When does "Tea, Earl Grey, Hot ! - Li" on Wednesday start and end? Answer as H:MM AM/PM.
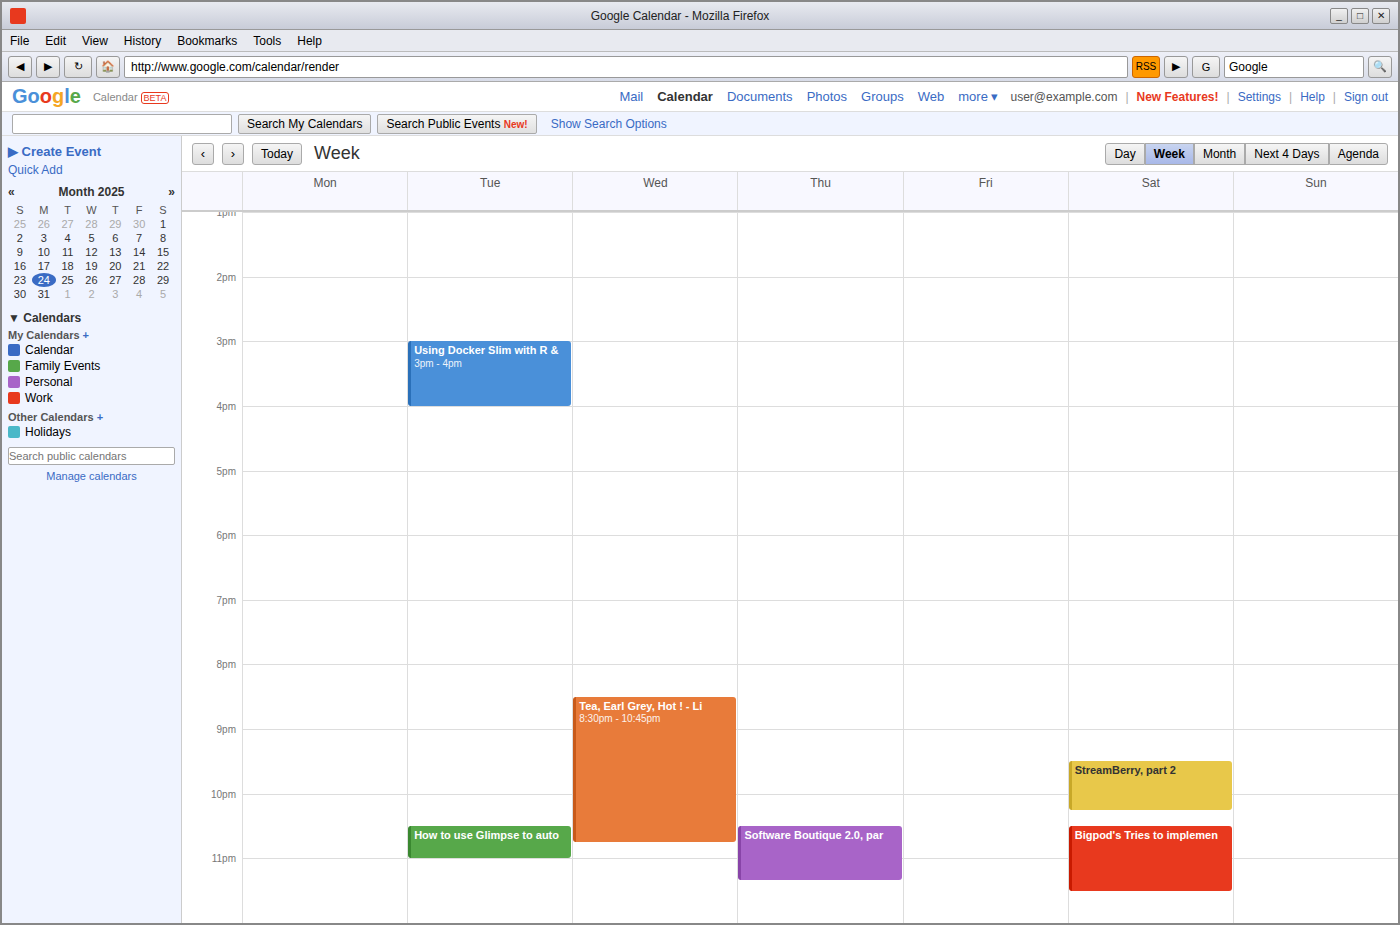
8:30 PM to 10:45 PM